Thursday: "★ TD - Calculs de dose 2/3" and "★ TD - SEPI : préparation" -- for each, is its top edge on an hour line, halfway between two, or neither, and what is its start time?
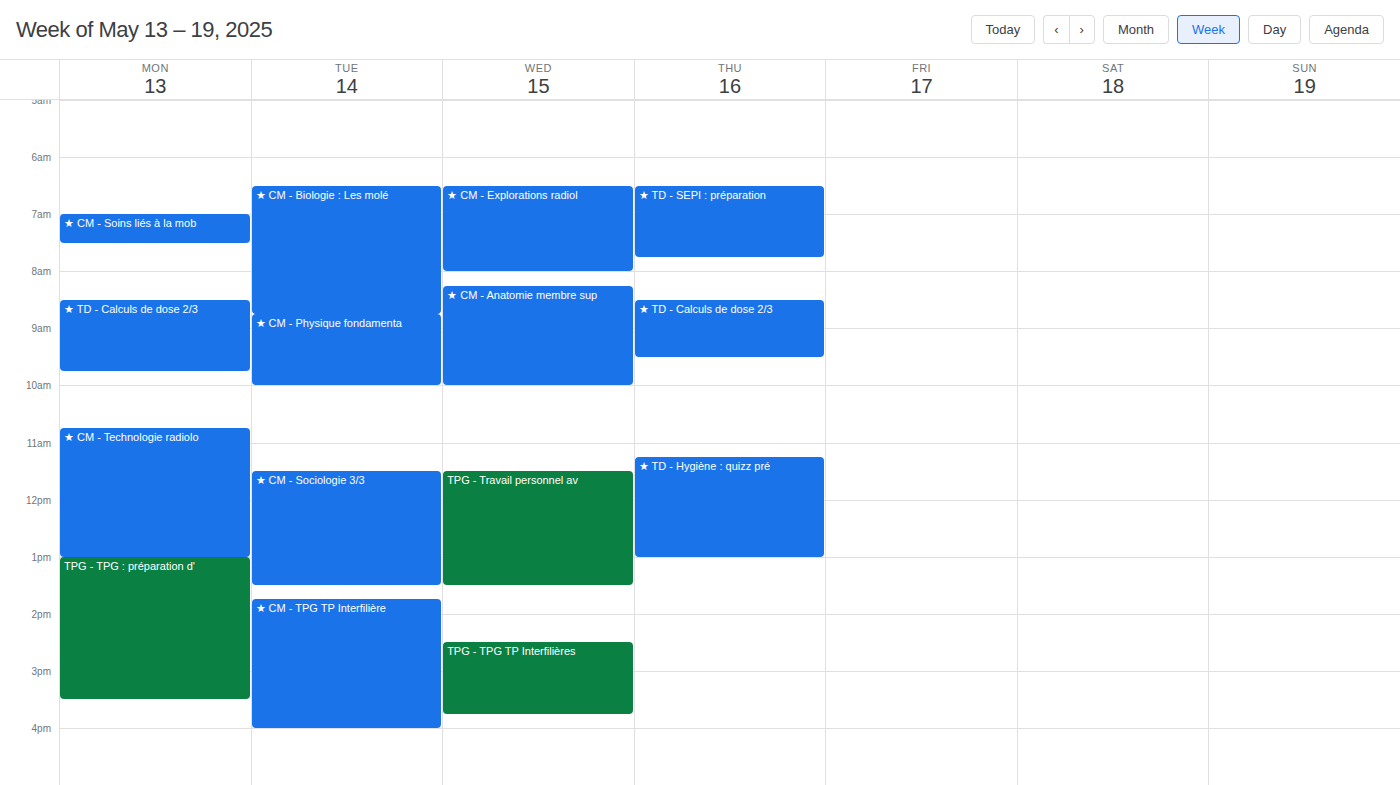
"★ TD - Calculs de dose 2/3": 8:30 AM, halfway between the 8 AM and 9 AM lines. "★ TD - SEPI : préparation": 6:30 AM, halfway between the 6 AM and 7 AM lines.